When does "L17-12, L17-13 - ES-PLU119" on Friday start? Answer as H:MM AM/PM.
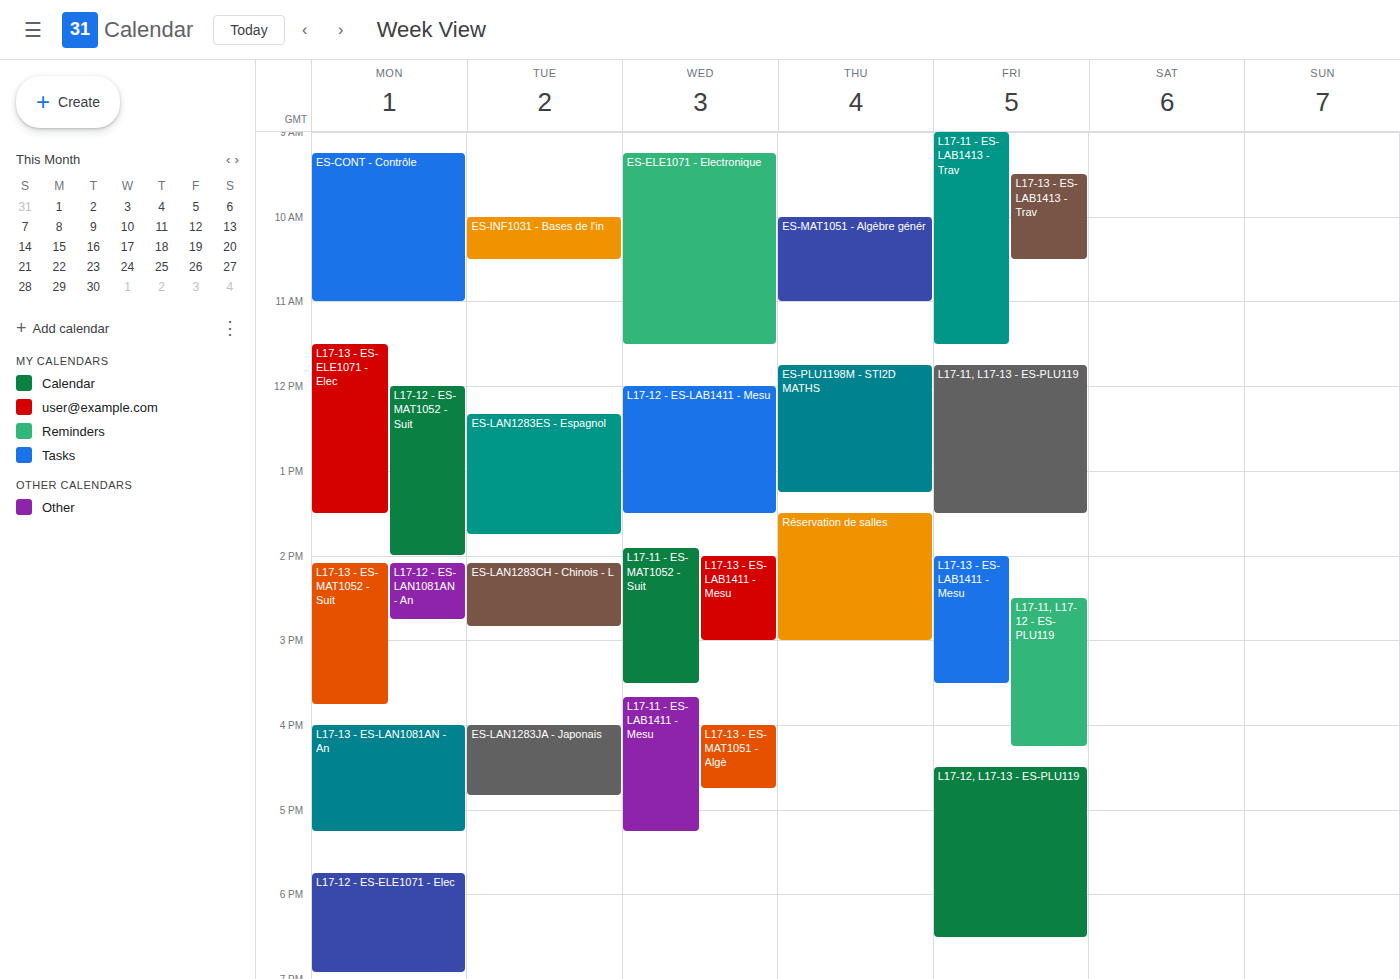
4:30 PM